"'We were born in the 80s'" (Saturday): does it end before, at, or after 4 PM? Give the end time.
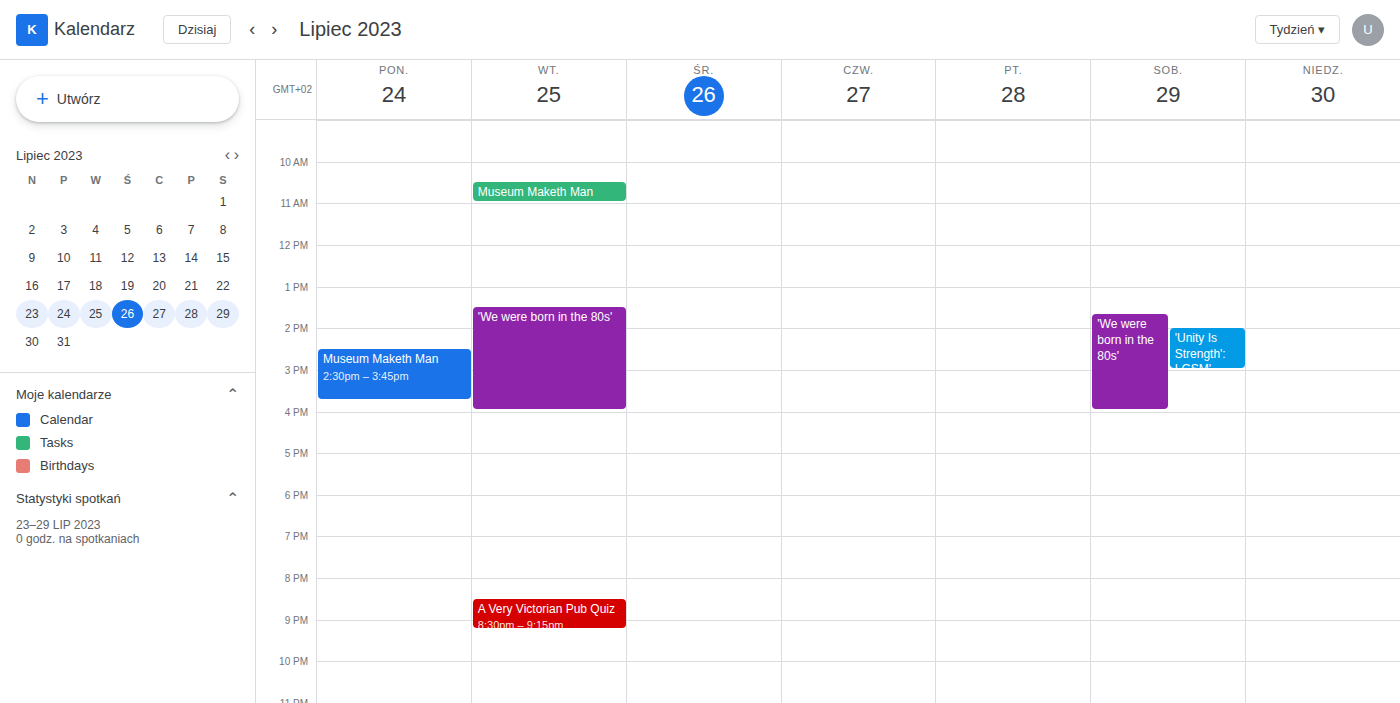
4:00 PM -- exactly at 4 PM, on the 4 PM line.